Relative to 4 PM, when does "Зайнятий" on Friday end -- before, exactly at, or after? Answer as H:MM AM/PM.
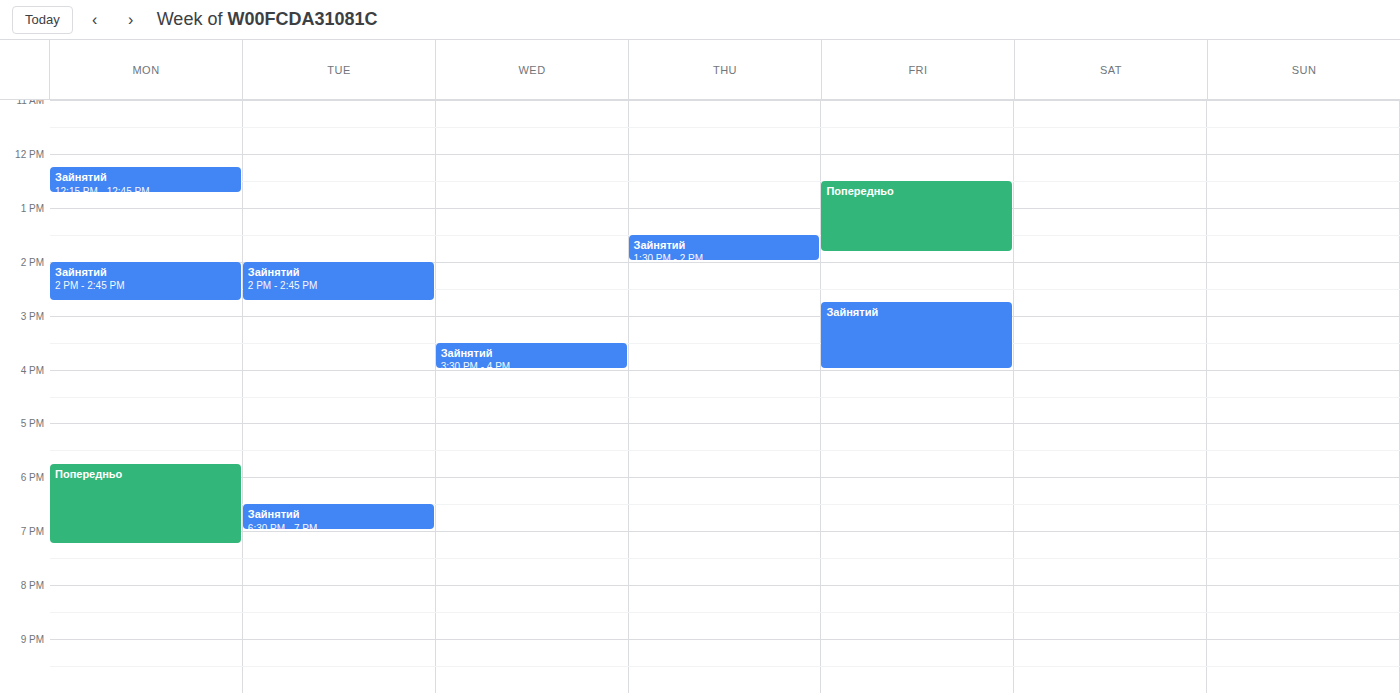
4:00 PM -- exactly at 4 PM, on the 4 PM line.